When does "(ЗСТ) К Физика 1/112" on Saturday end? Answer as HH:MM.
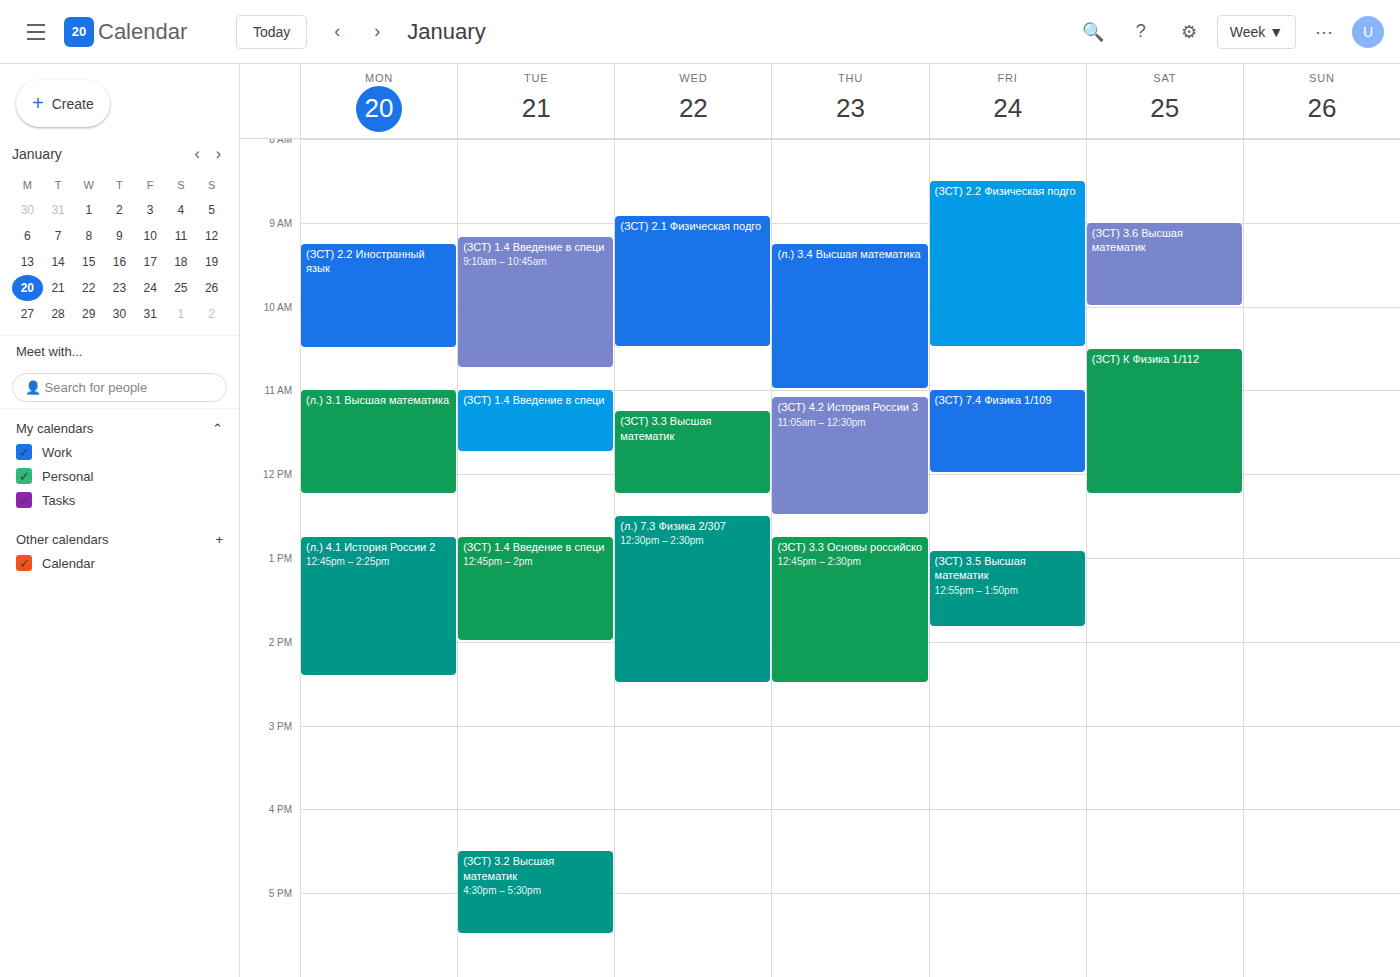
12:15